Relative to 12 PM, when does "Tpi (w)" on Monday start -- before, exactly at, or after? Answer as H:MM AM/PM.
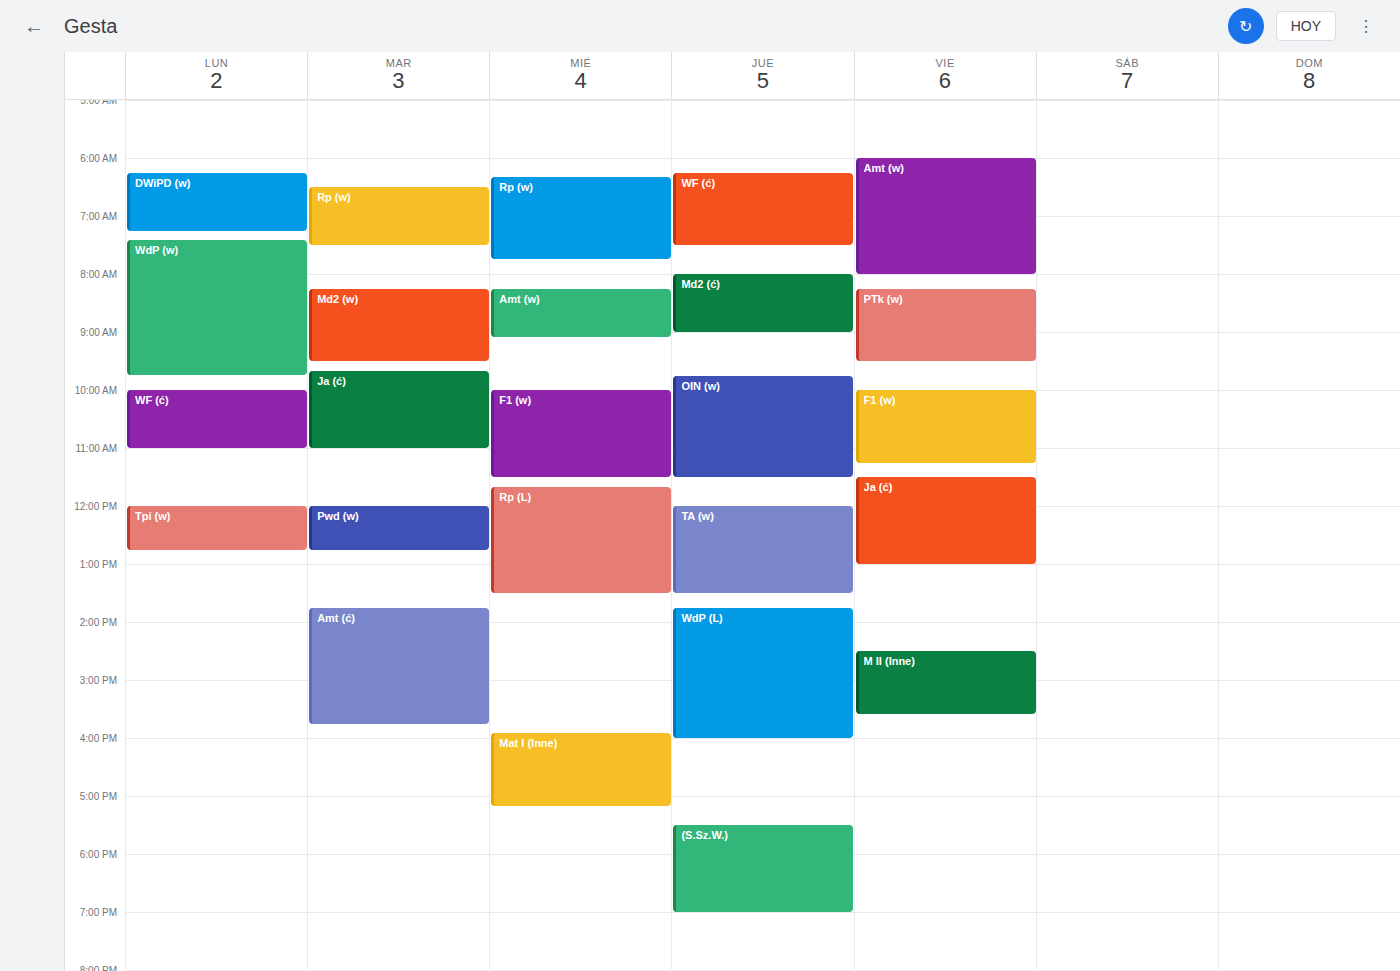
12:00 PM -- exactly at 12 PM, on the 12 PM line.